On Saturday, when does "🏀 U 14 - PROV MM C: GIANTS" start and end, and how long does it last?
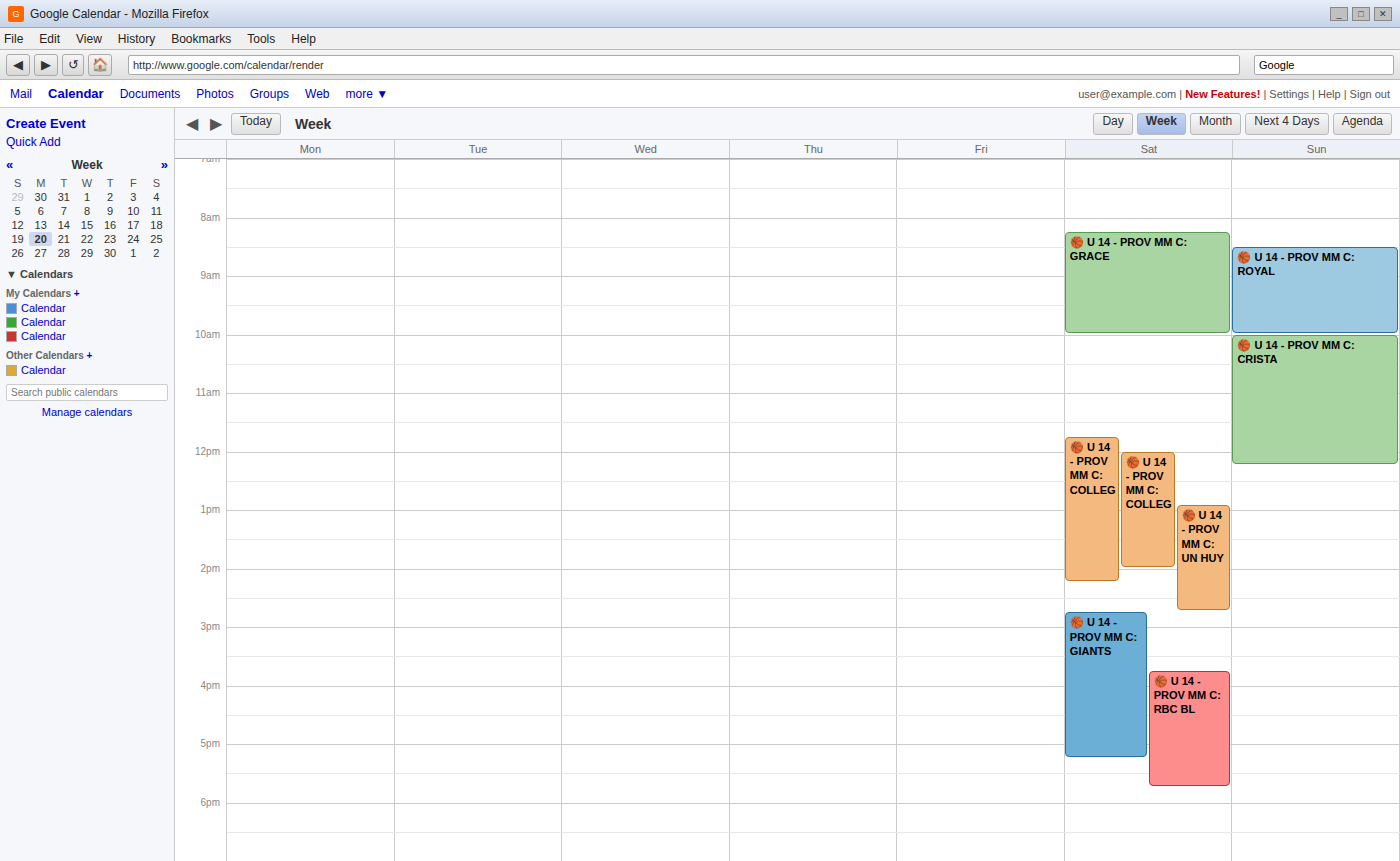
2:45 PM to 5:15 PM, 2 hours 30 minutes